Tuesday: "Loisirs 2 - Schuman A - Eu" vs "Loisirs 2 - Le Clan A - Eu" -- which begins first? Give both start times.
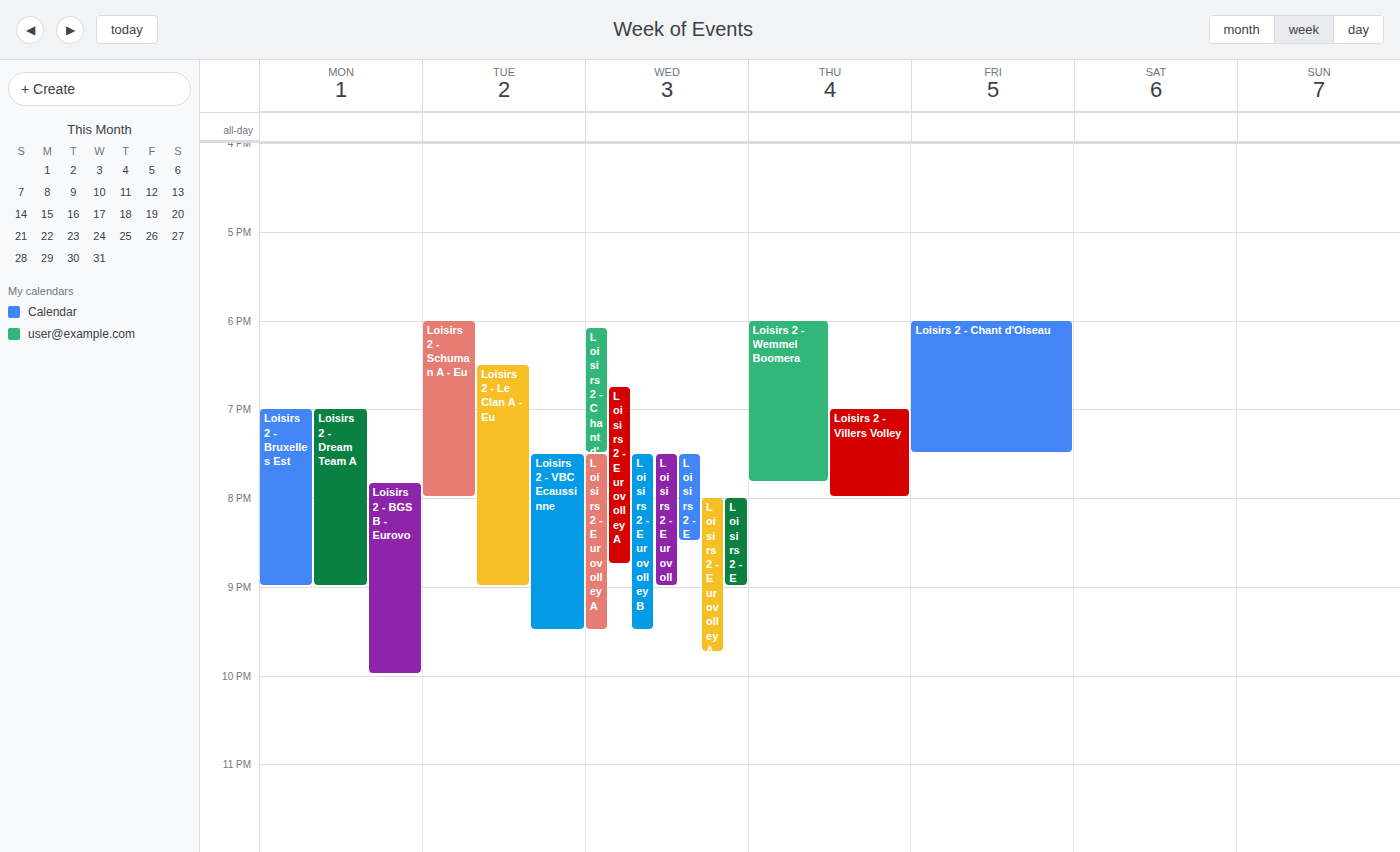
"Loisirs 2 - Schuman A - Eu" 18:00; "Loisirs 2 - Le Clan A - Eu" 18:30.